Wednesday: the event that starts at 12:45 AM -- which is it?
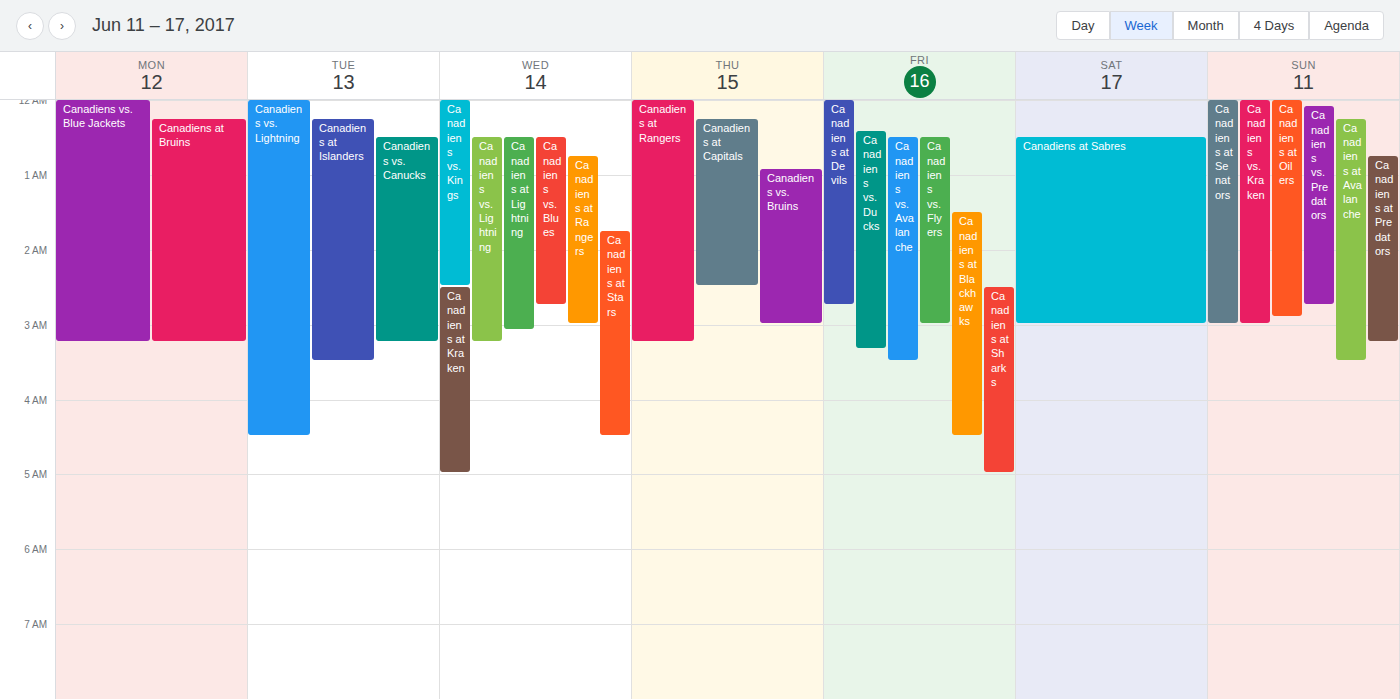
"Canadiens at Rangers"